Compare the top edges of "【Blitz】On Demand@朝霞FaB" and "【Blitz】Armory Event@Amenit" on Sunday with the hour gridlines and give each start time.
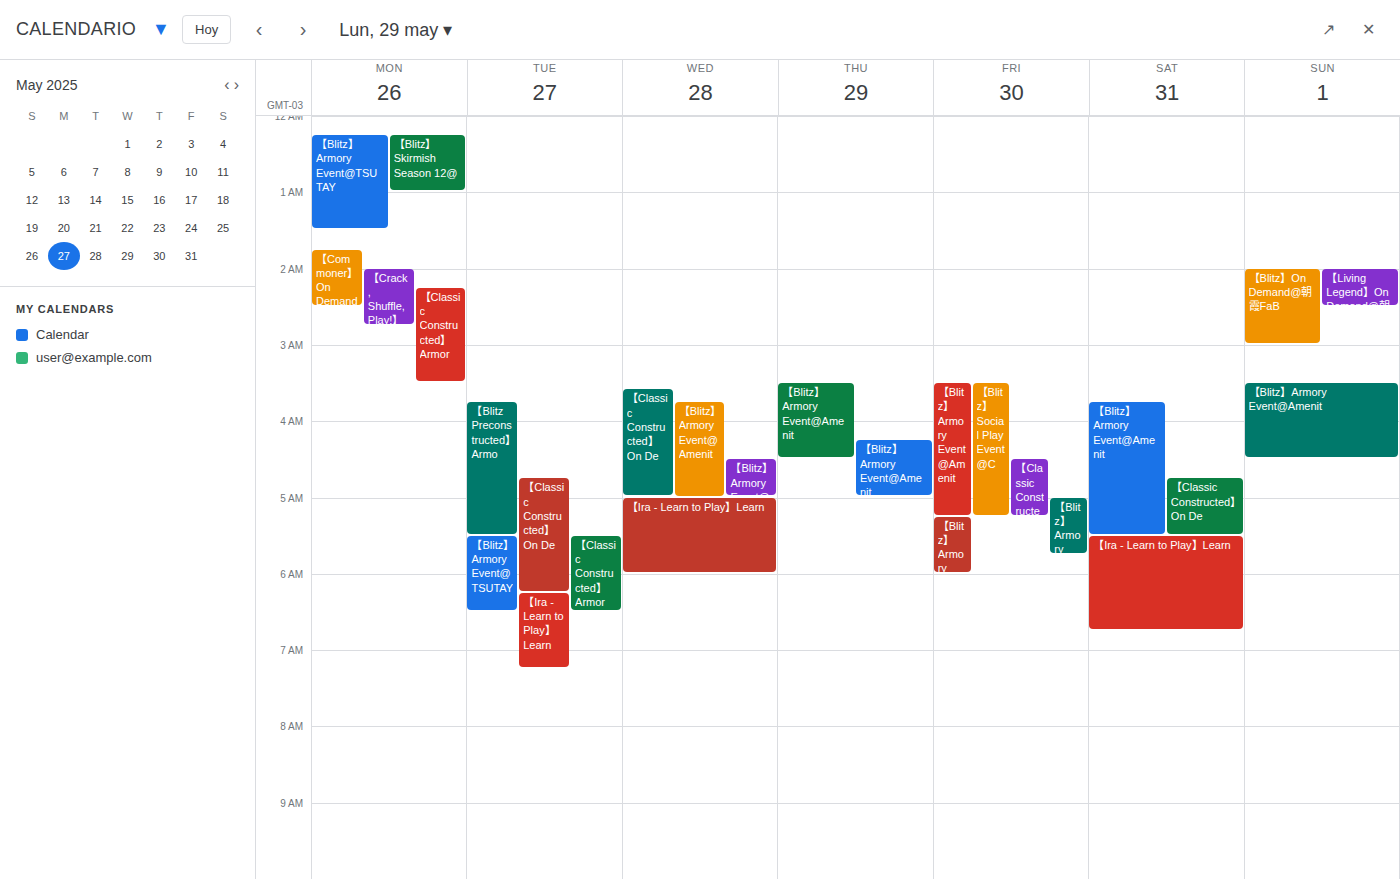
"【Blitz】On Demand@朝霞FaB": 2:00 AM, exactly on the 2 AM line. "【Blitz】Armory Event@Amenit": 3:30 AM, halfway between the 3 AM and 4 AM lines.